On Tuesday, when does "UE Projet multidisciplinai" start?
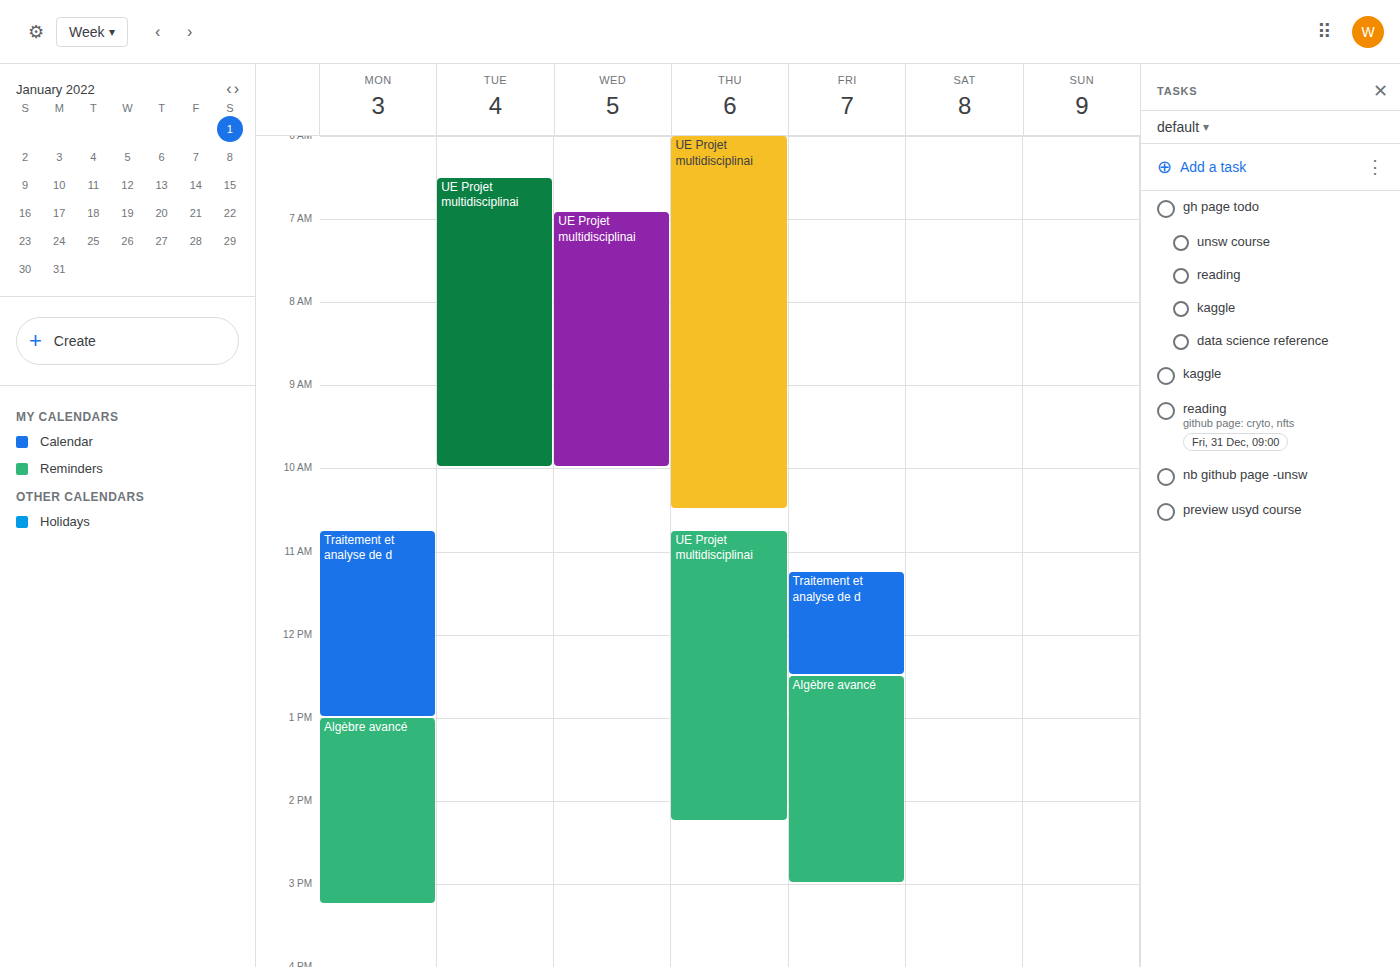
6:30 AM